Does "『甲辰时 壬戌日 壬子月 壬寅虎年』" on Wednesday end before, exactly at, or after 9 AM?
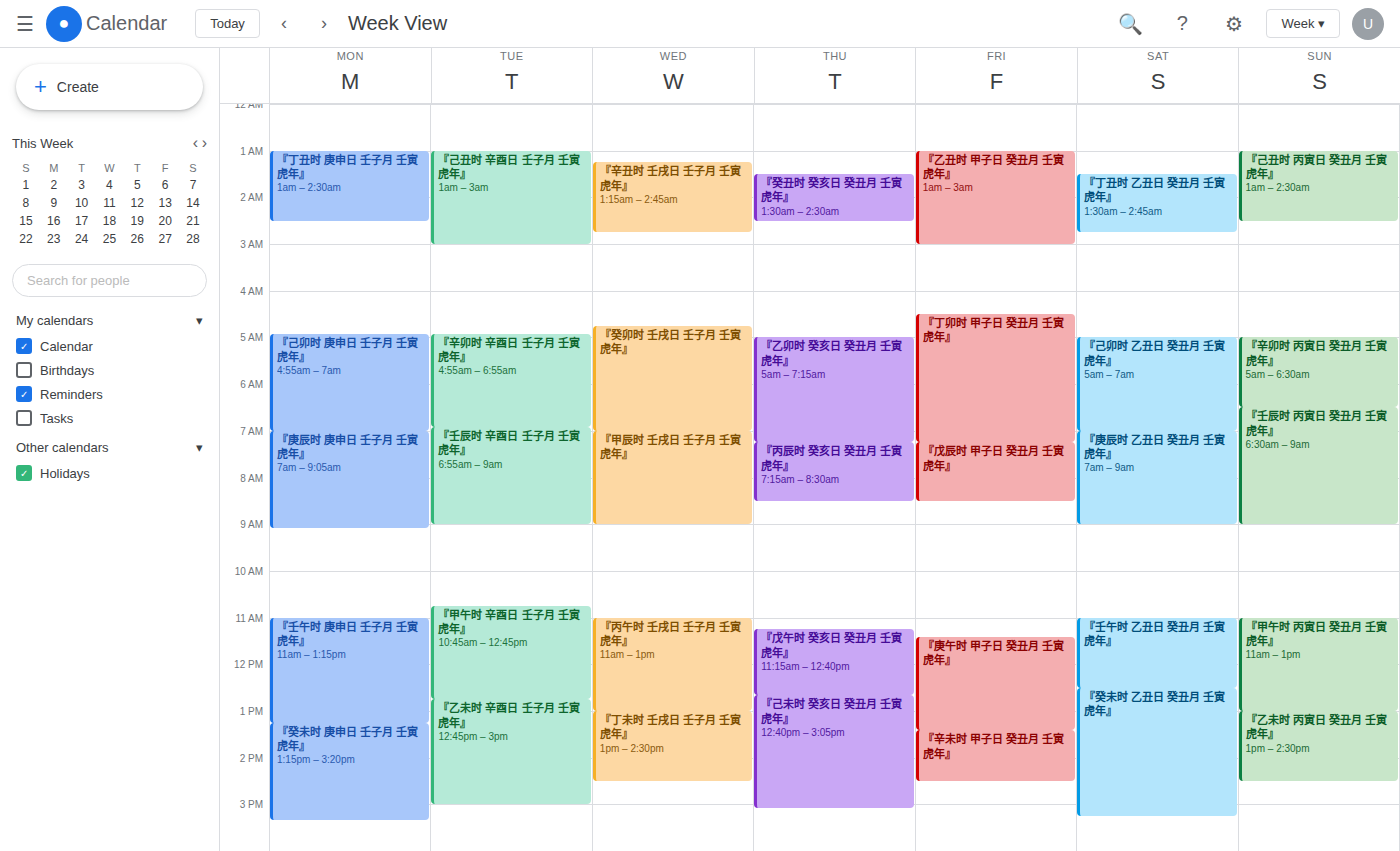
9:00 AM -- exactly at 9 AM, on the 9 AM line.